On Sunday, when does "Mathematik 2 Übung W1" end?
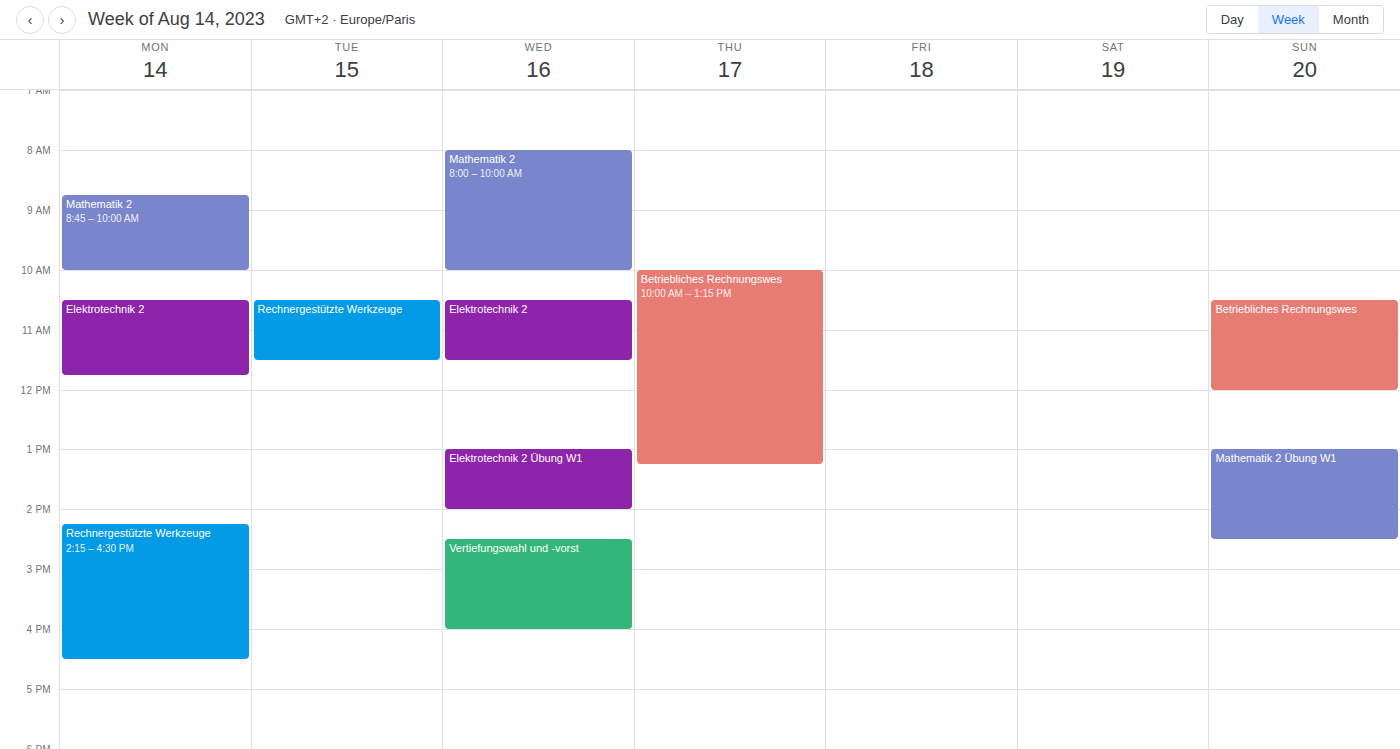
2:30 PM